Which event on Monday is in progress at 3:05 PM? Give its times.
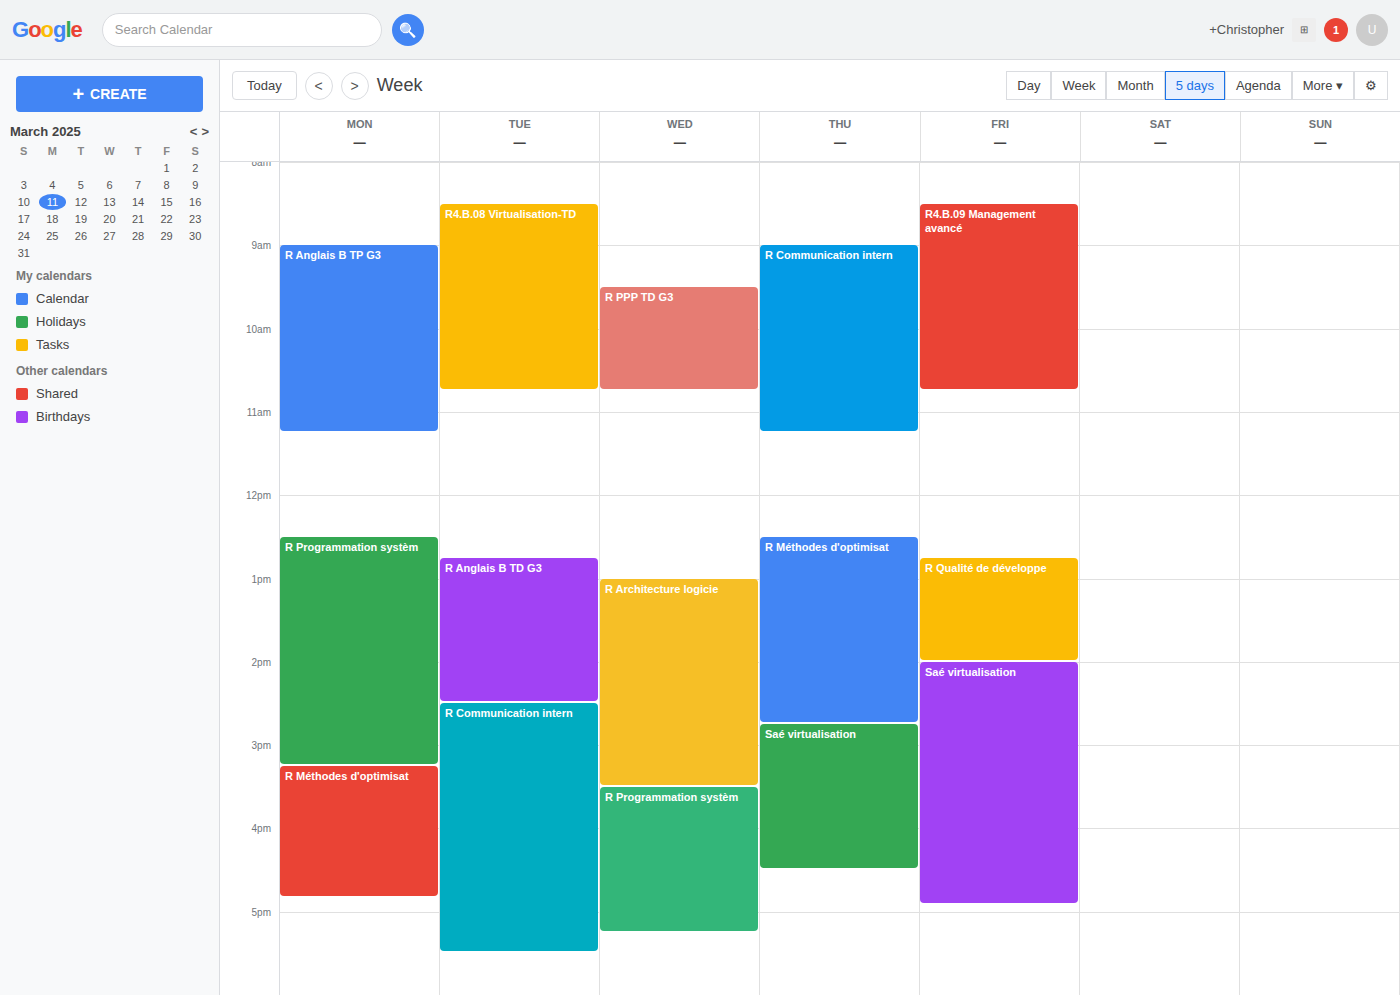
"R Programmation systèm", 12:30 PM to 3:15 PM